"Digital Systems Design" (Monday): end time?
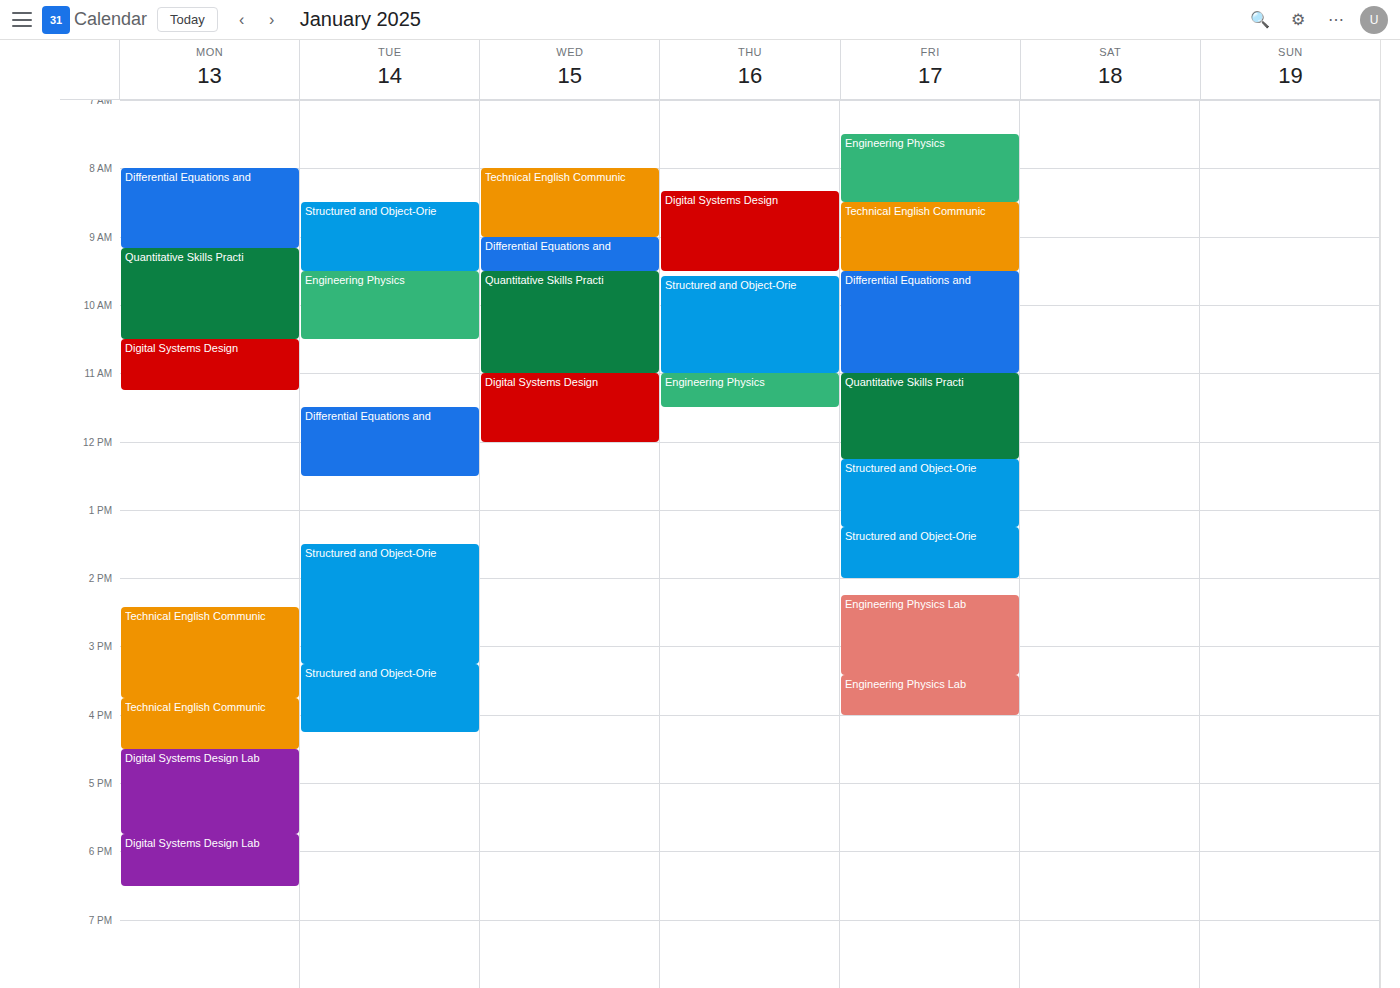
11:15 AM